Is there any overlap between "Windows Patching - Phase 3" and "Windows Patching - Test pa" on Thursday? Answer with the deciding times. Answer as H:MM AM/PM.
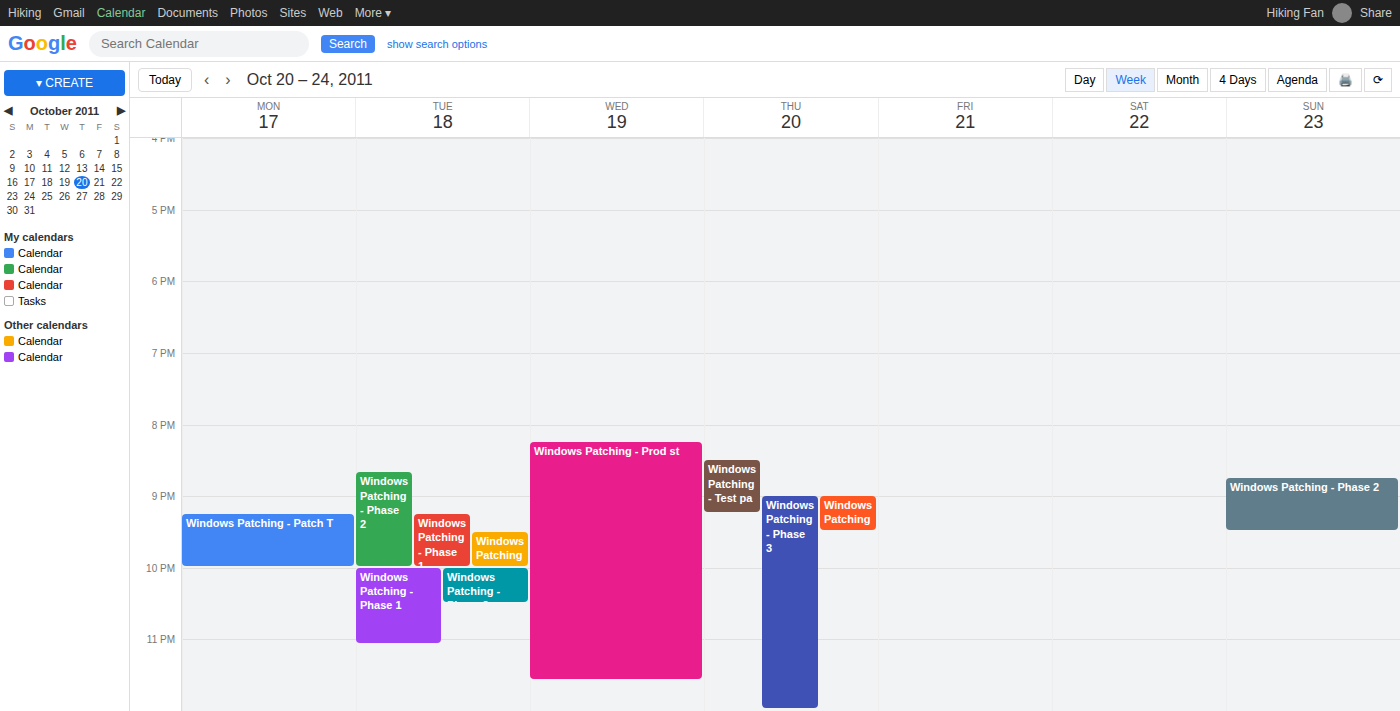
"Windows Patching - Phase 3" starts at 9:00 PM, before "Windows Patching - Test pa" ends at 9:15 PM -- they overlap.